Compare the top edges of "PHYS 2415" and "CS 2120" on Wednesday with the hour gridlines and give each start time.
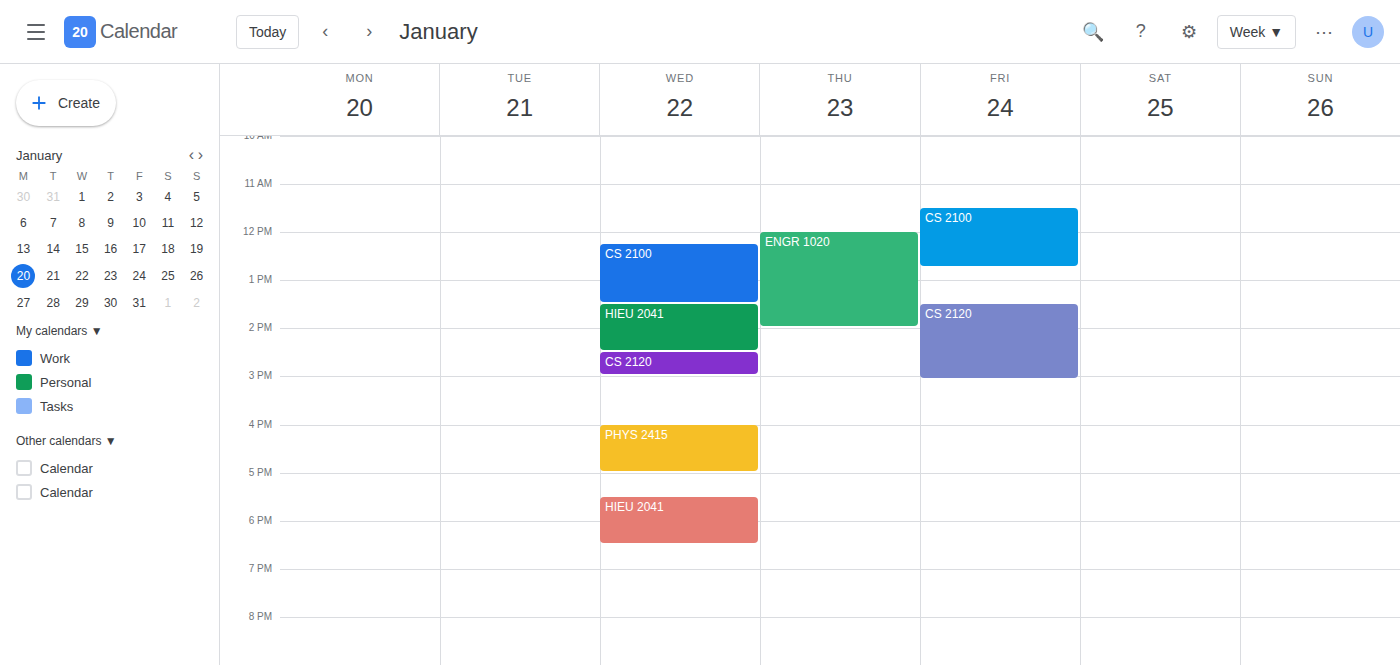
"PHYS 2415": 4:00 PM, exactly on the 4 PM line. "CS 2120": 2:30 PM, halfway between the 2 PM and 3 PM lines.